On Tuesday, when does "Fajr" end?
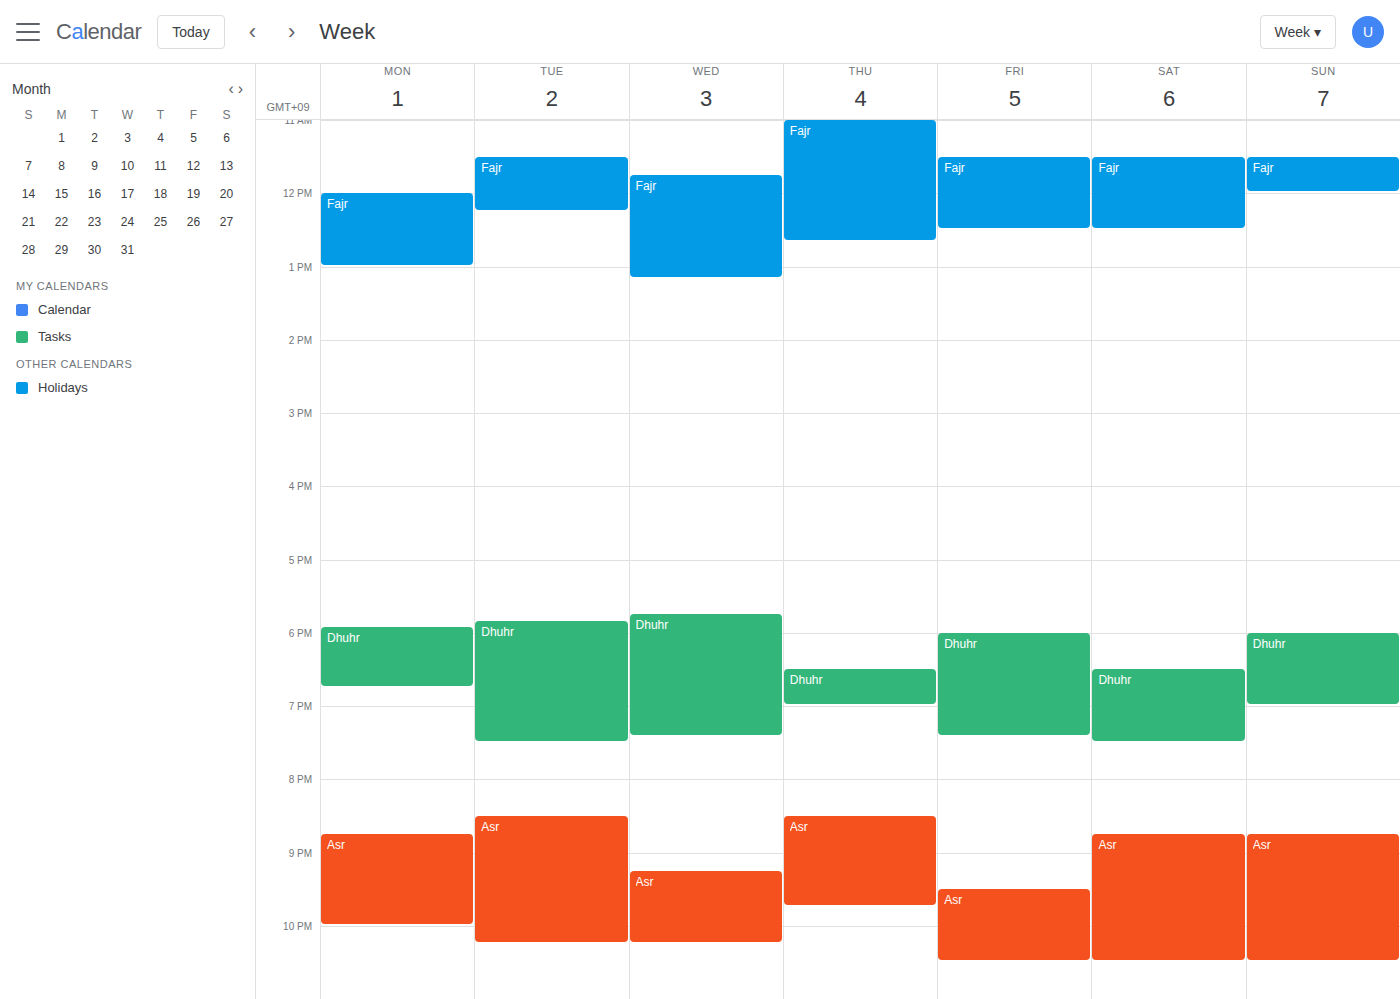
12:15 PM